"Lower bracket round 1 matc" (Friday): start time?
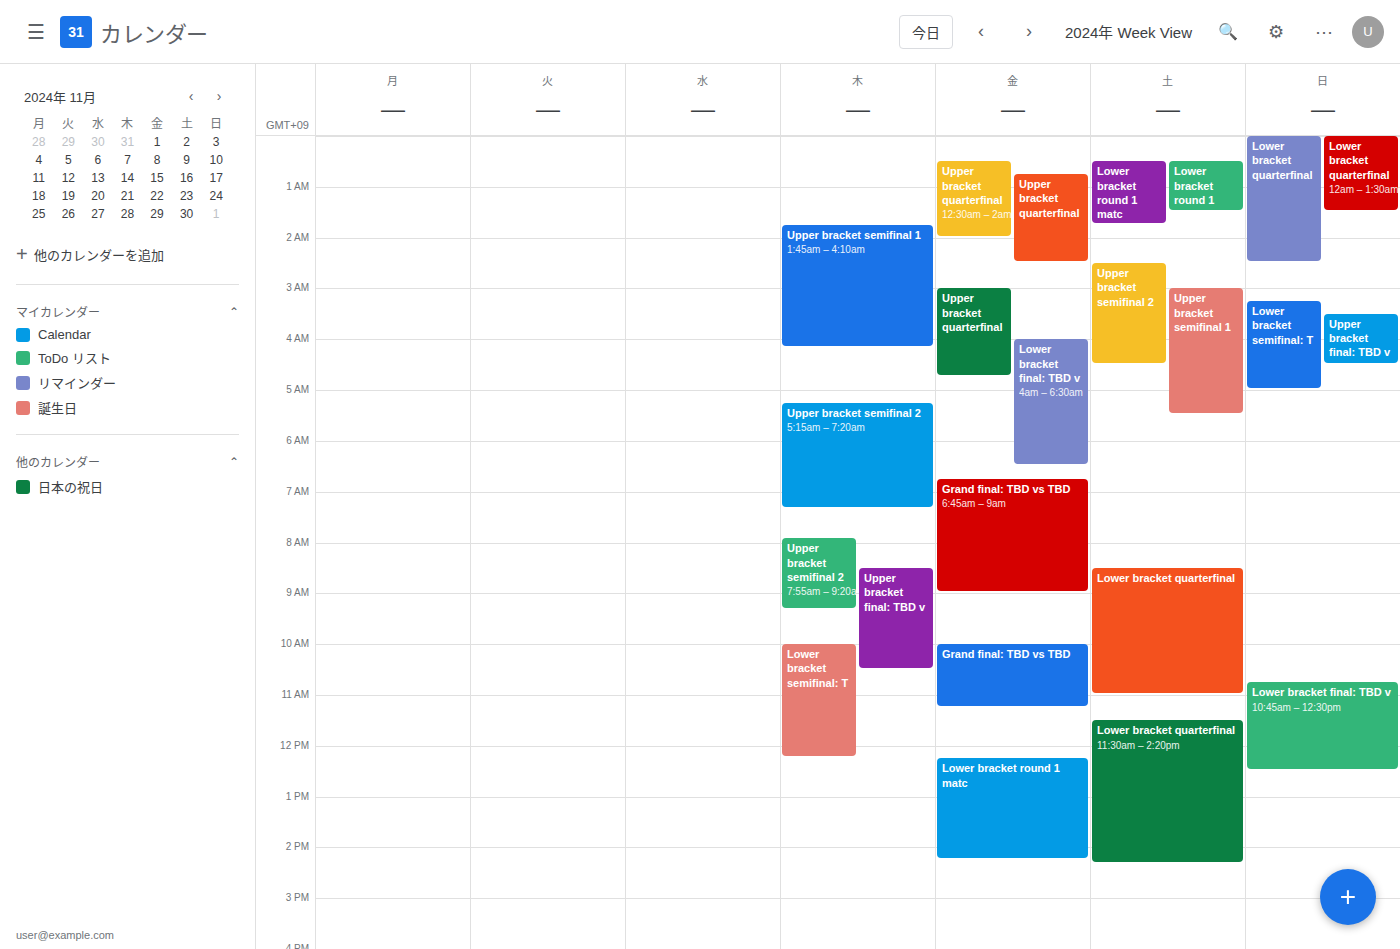
12:15 PM